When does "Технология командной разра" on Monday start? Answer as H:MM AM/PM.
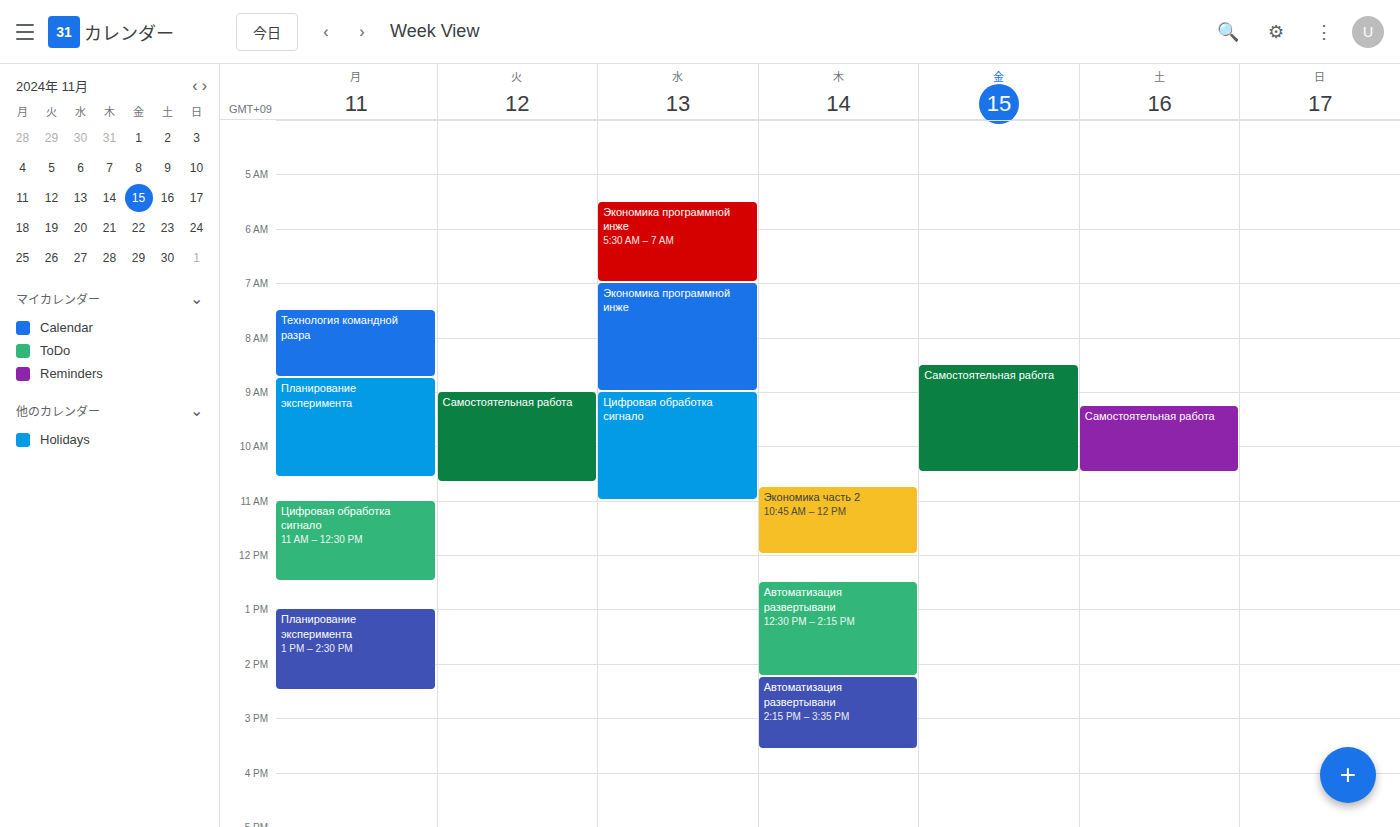
7:30 AM